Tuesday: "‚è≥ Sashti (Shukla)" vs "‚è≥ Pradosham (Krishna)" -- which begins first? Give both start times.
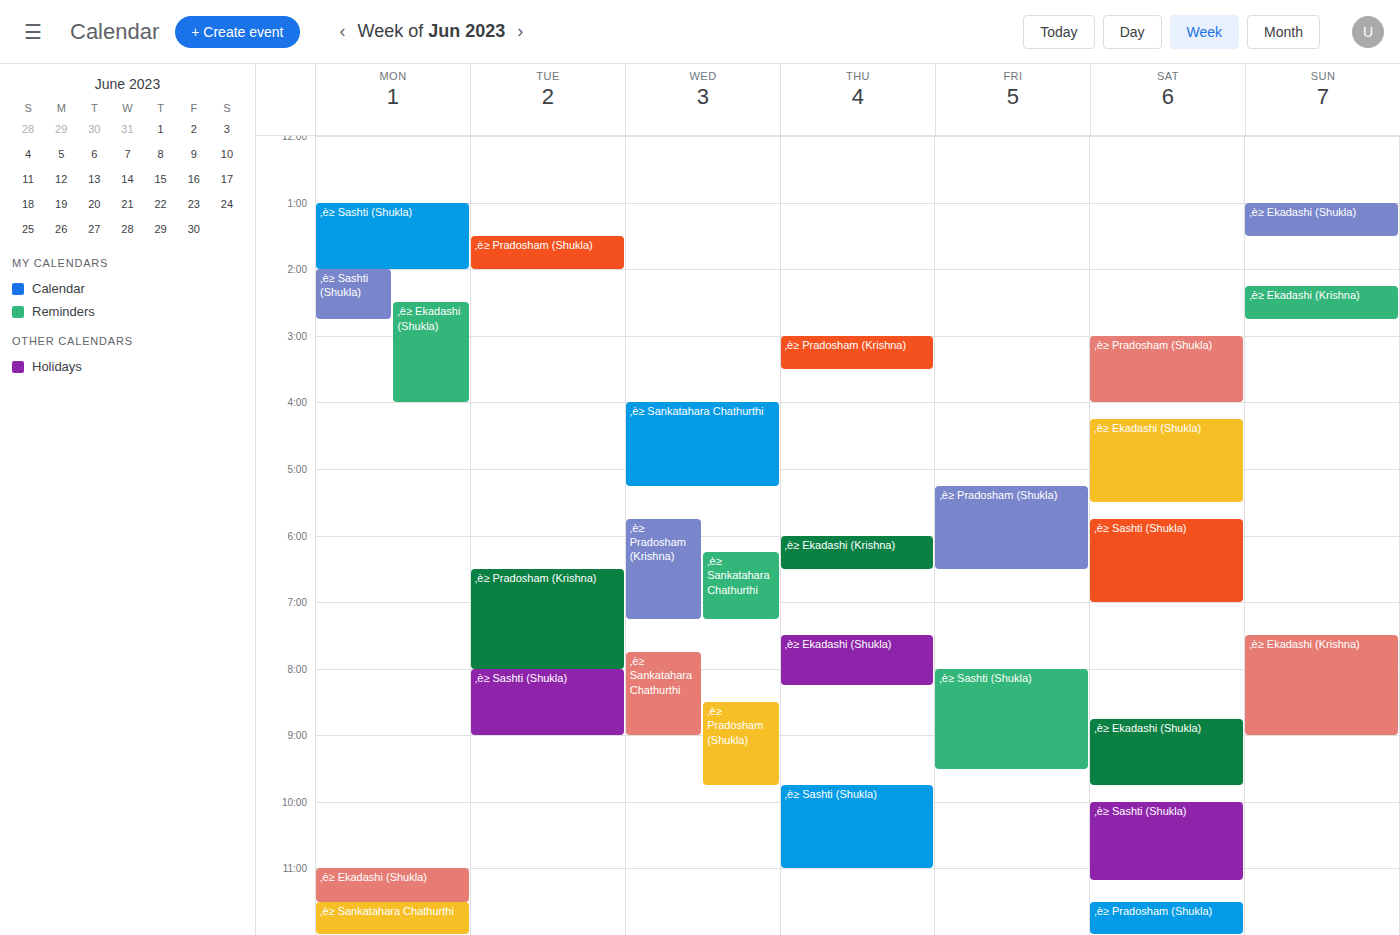
"‚è≥ Pradosham (Krishna)" 6:30 PM; "‚è≥ Sashti (Shukla)" 8:00 PM.